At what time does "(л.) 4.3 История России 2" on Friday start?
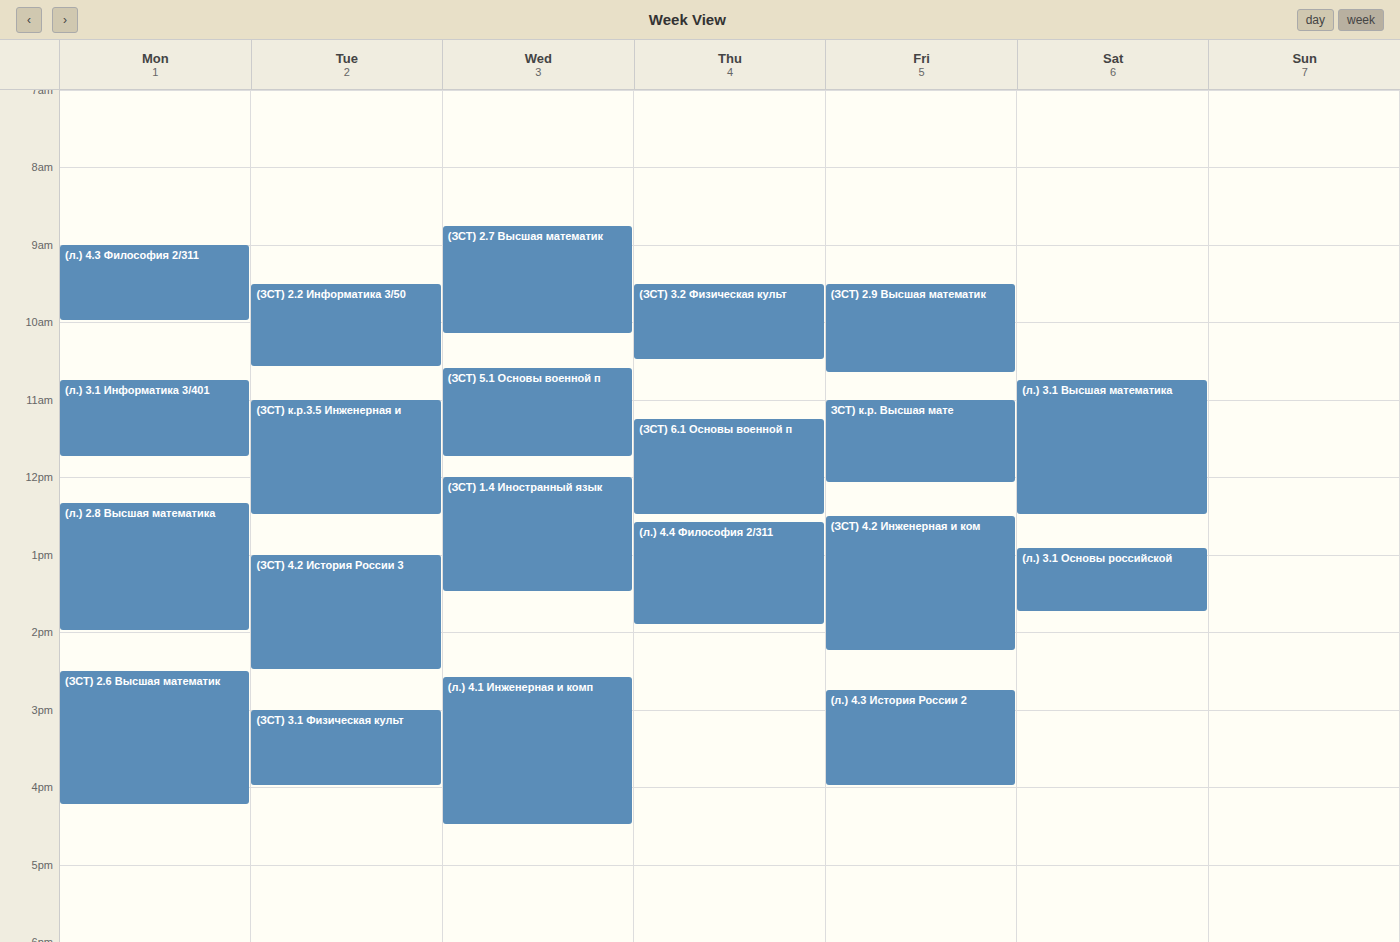
2:45 PM